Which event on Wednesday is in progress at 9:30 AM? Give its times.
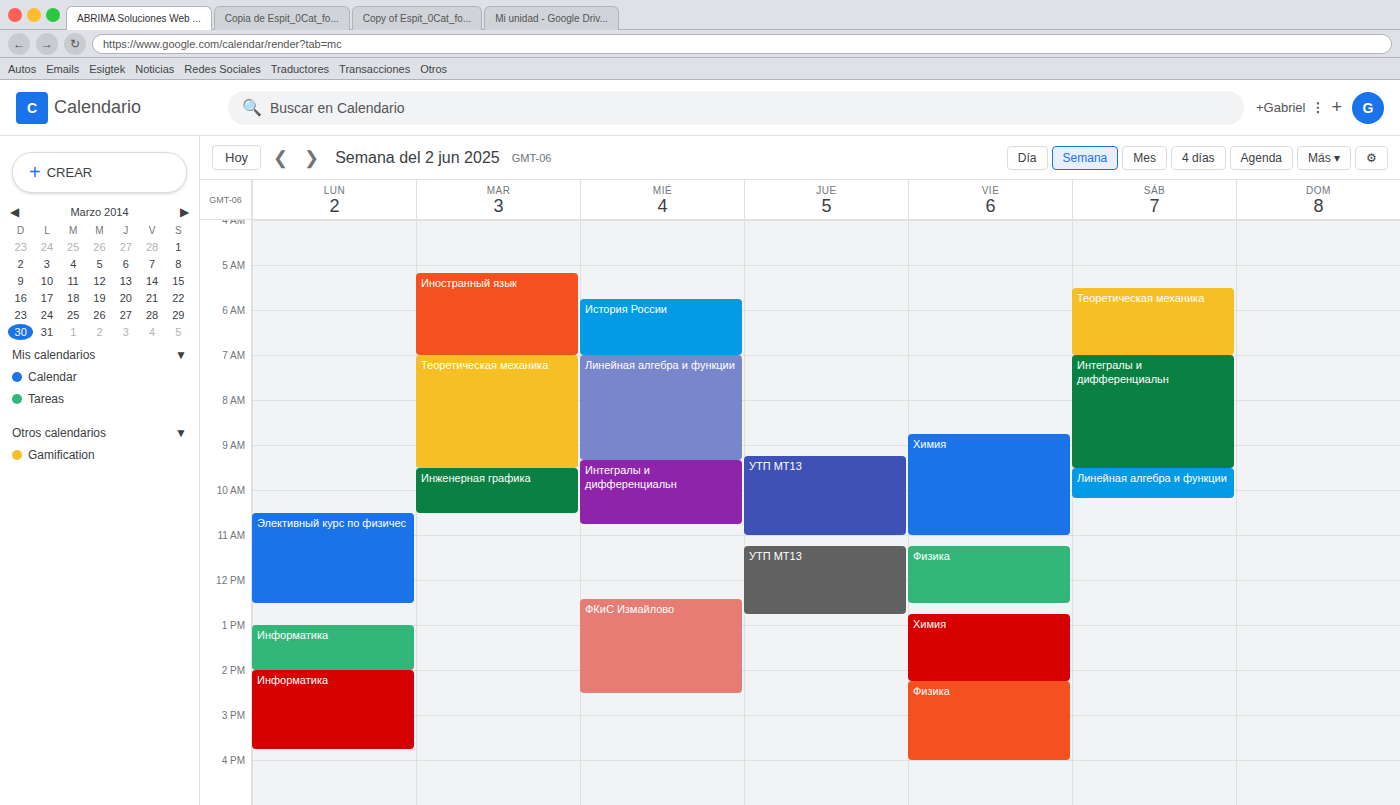
"Интегралы и дифференциальн", 9:20 AM to 10:45 AM